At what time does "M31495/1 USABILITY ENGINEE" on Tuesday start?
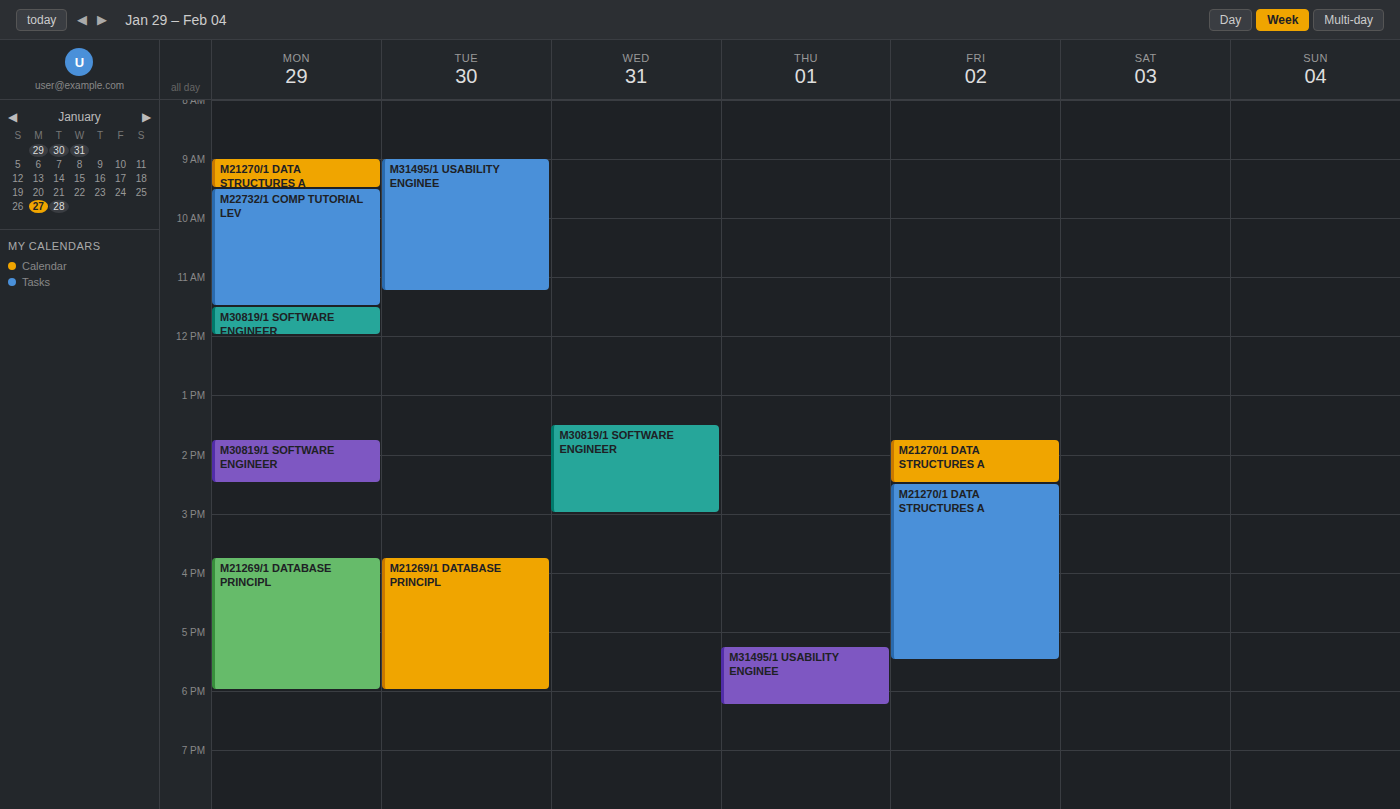
9:00 AM